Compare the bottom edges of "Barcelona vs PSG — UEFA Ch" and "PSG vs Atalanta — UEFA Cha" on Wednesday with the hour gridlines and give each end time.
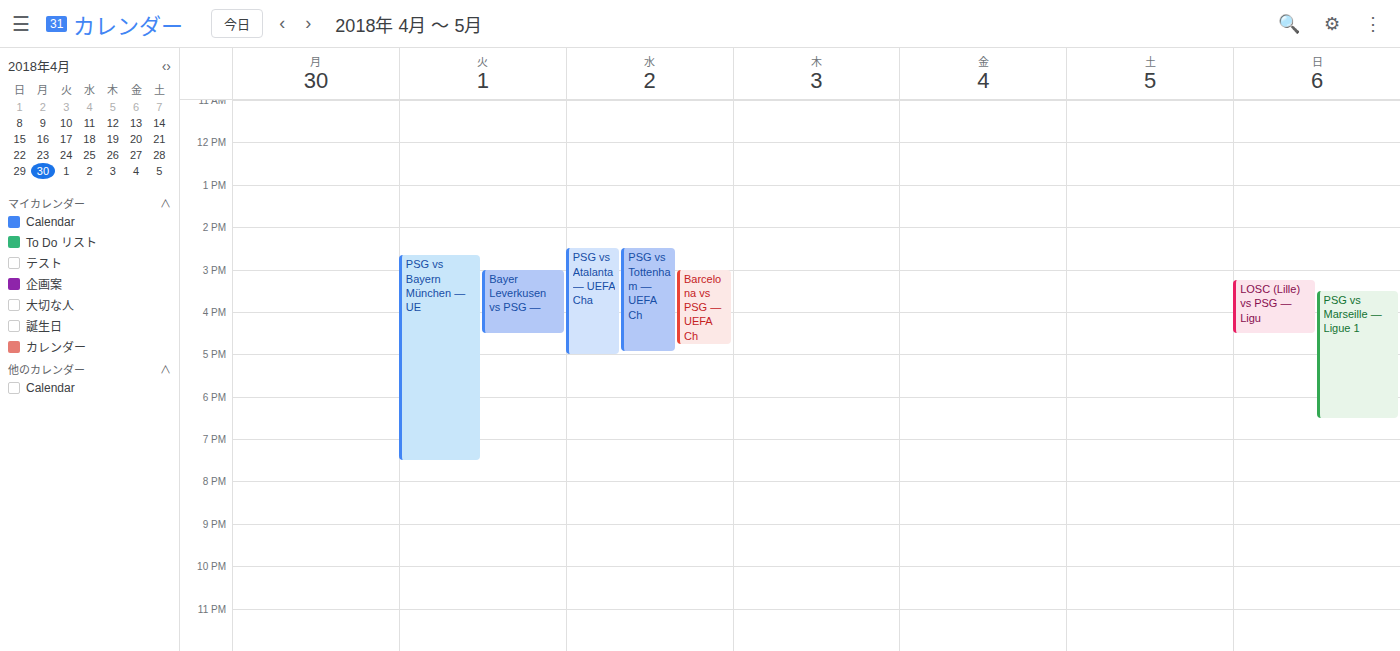
"Barcelona vs PSG — UEFA Ch": 16:45, neither: three quarters of the way from the 16:00 line to the 17:00 line. "PSG vs Atalanta — UEFA Cha": 17:00, exactly on the 17:00 line.